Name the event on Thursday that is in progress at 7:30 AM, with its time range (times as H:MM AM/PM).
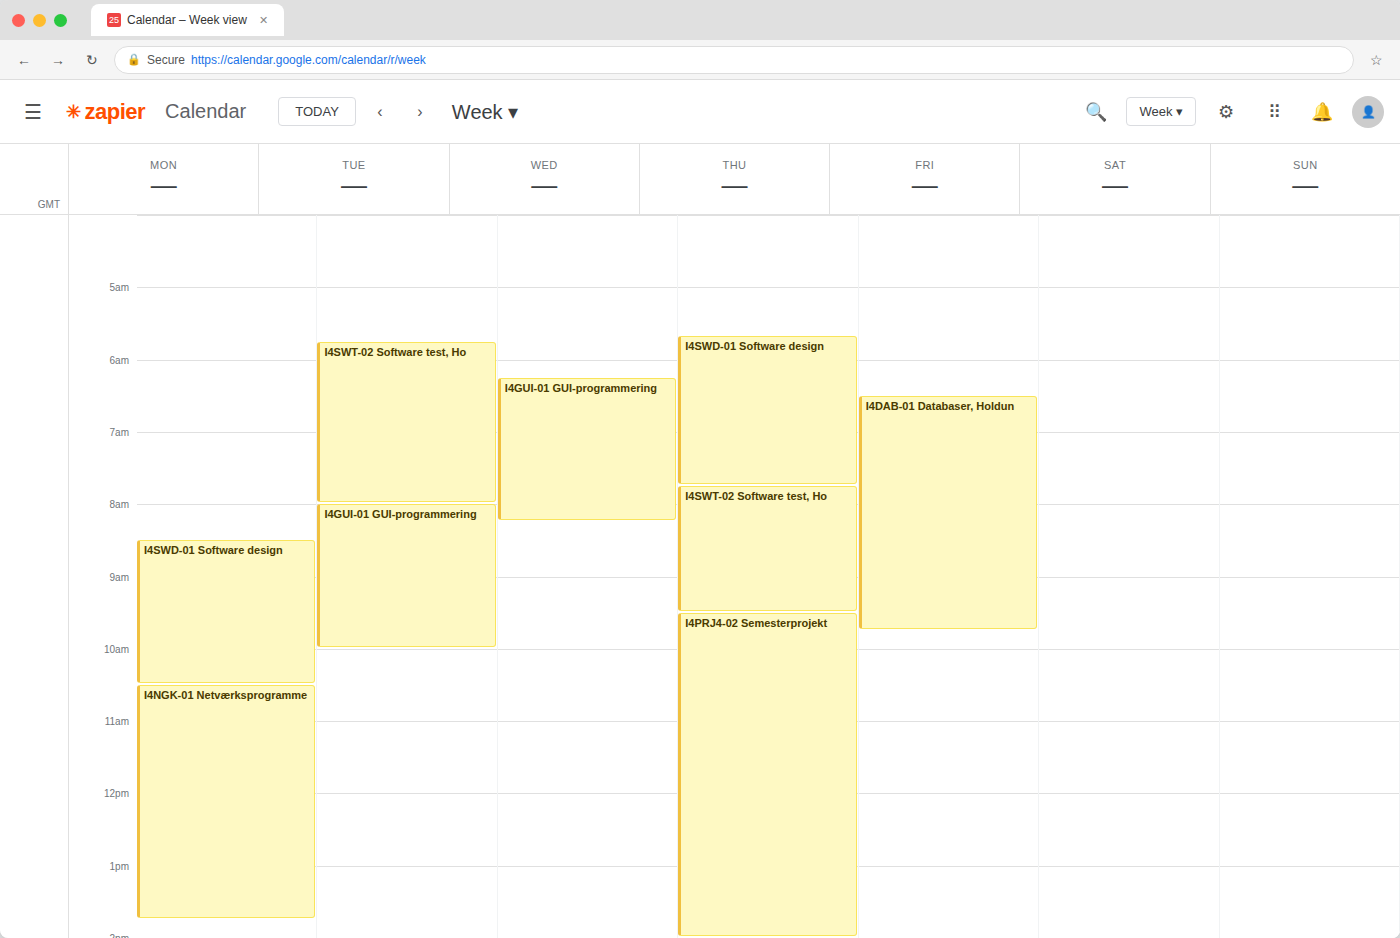
"I4SWD-01 Software design", 5:40 AM to 7:45 AM